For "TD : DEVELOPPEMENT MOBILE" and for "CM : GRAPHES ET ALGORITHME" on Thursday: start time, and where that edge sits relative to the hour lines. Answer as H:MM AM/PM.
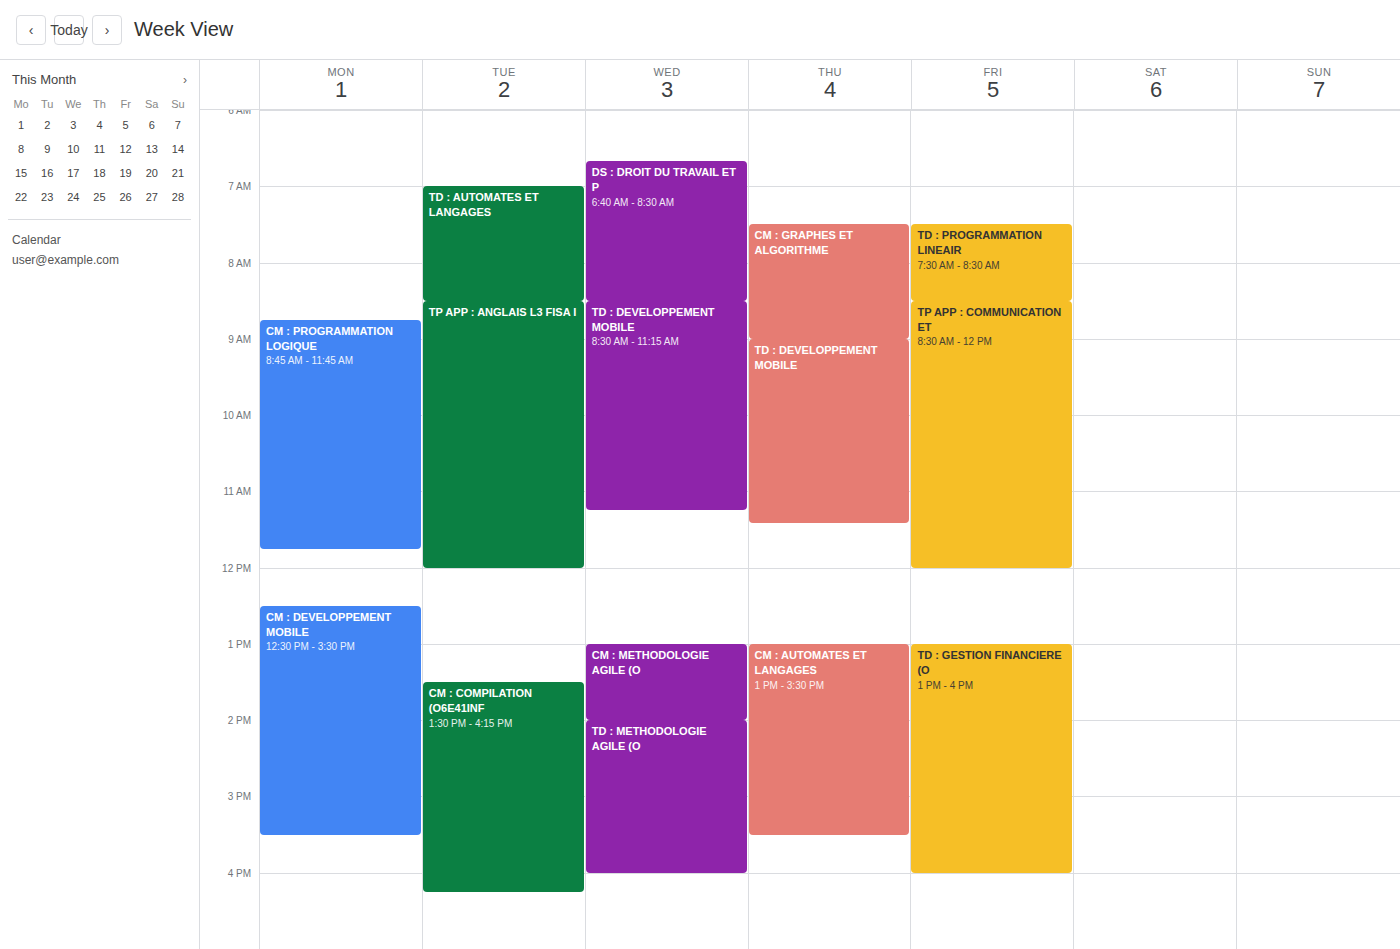
"TD : DEVELOPPEMENT MOBILE": 9:00 AM, exactly on the 9 AM line. "CM : GRAPHES ET ALGORITHME": 7:30 AM, halfway between the 7 AM and 8 AM lines.